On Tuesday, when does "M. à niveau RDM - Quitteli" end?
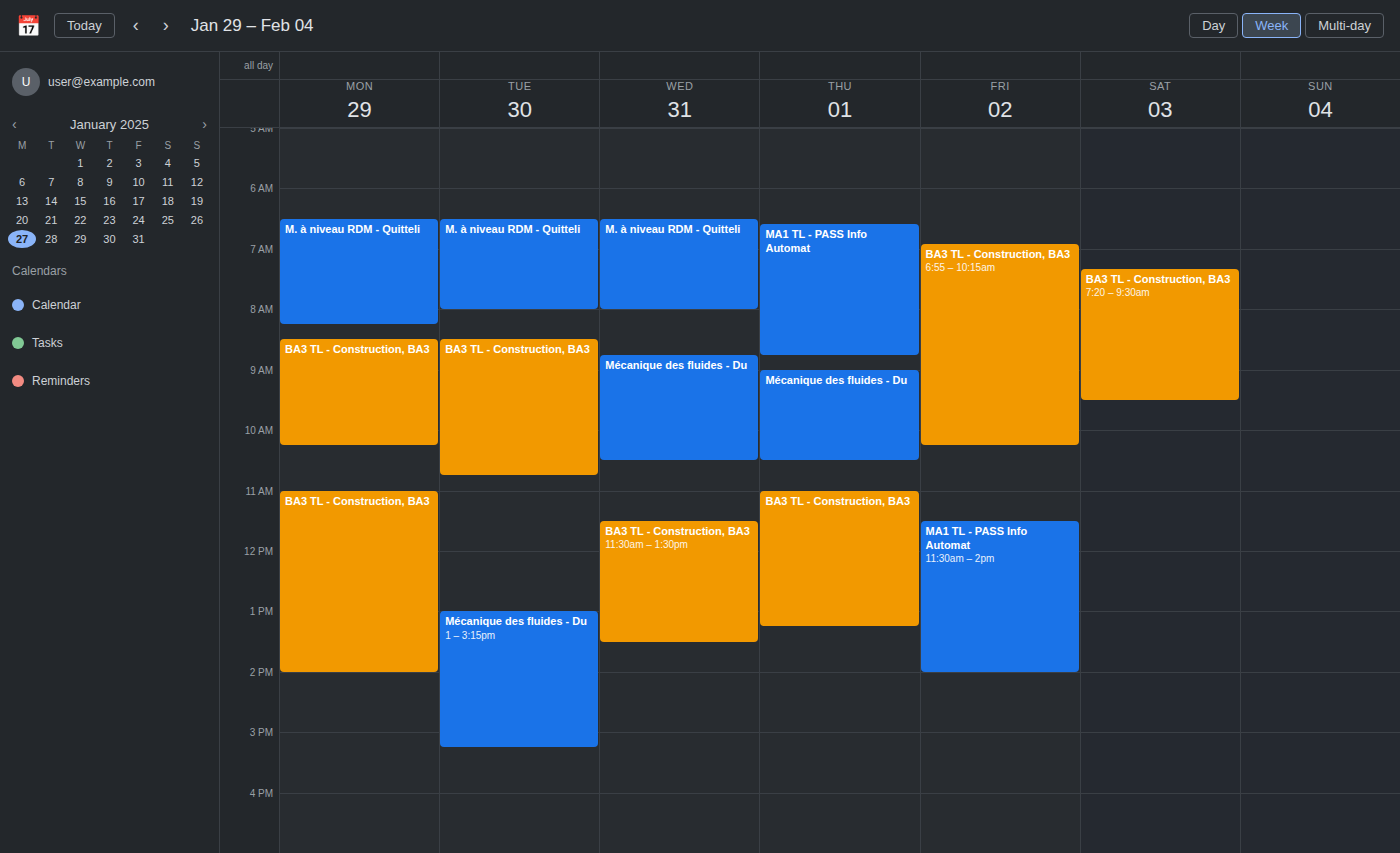
8:00 AM